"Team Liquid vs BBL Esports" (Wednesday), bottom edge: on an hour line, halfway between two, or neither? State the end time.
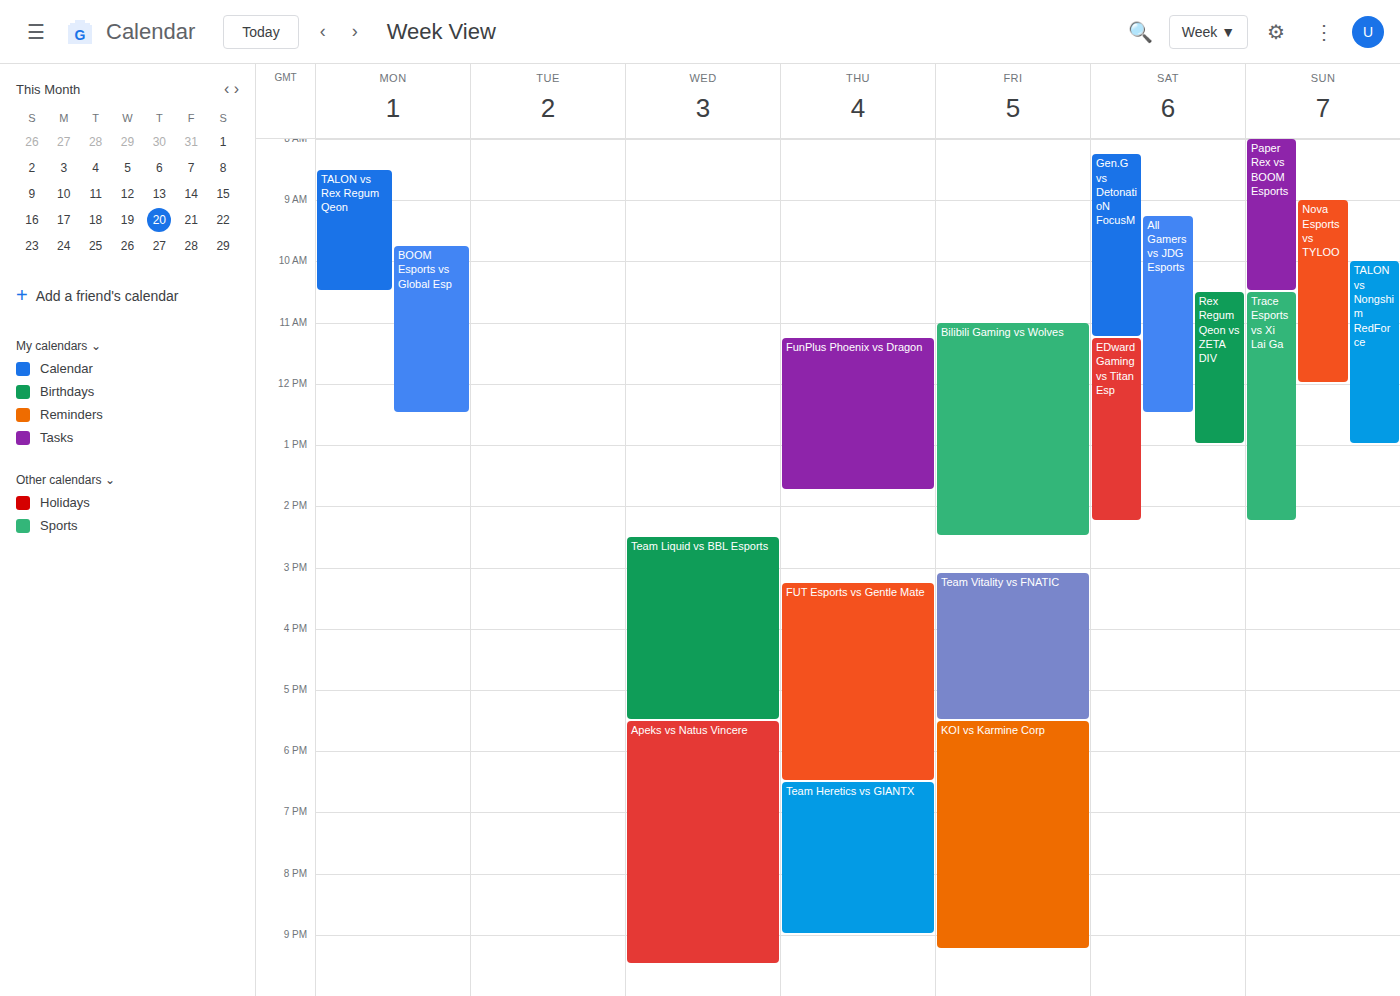
5:30 PM -- halfway between the 5 PM and 6 PM lines.